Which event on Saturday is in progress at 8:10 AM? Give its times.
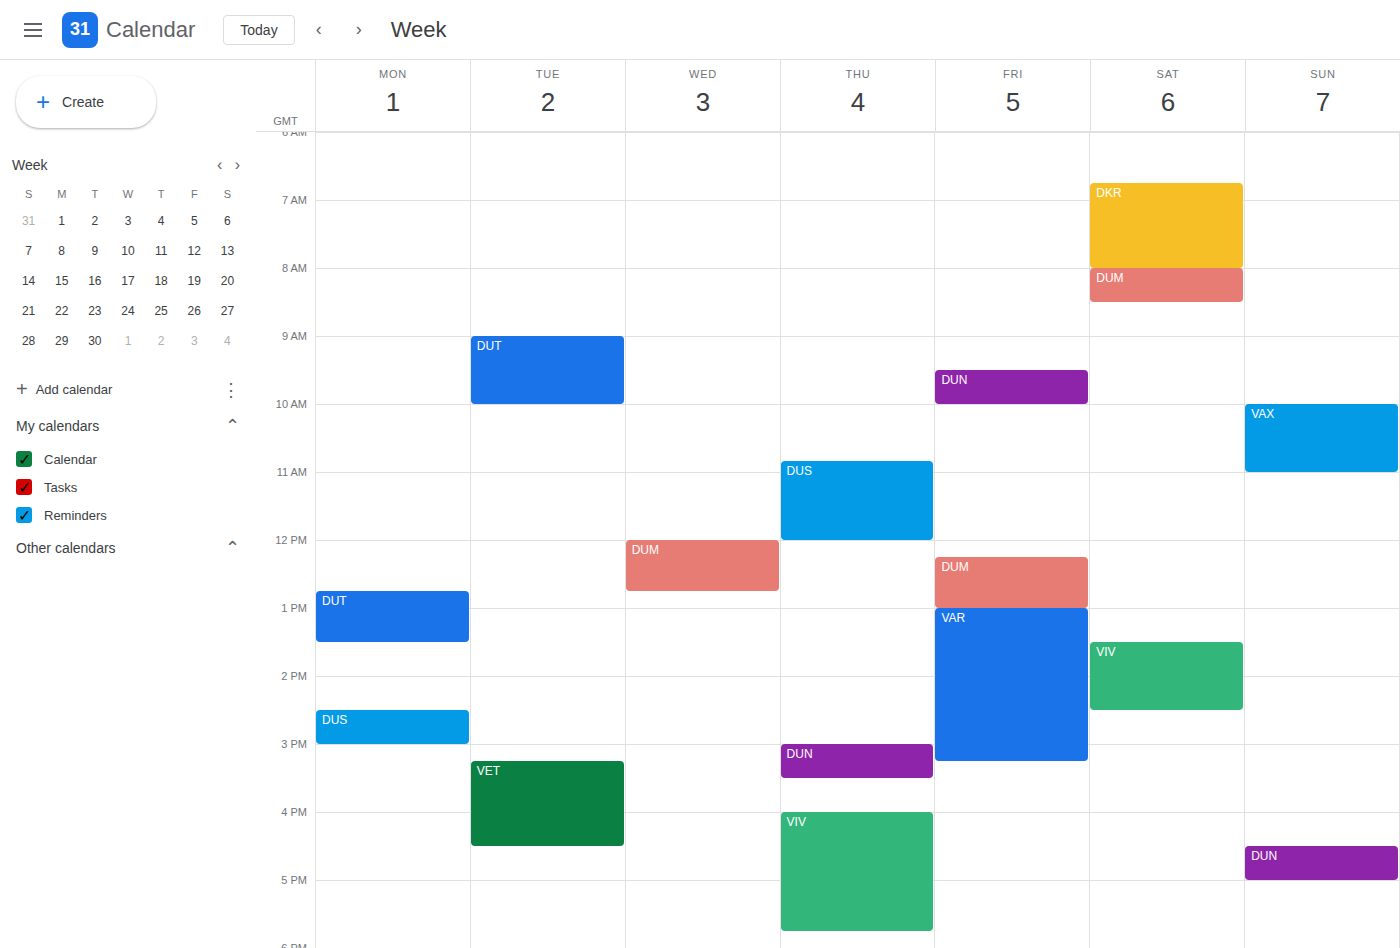
"DUM", 8:00 AM to 8:30 AM